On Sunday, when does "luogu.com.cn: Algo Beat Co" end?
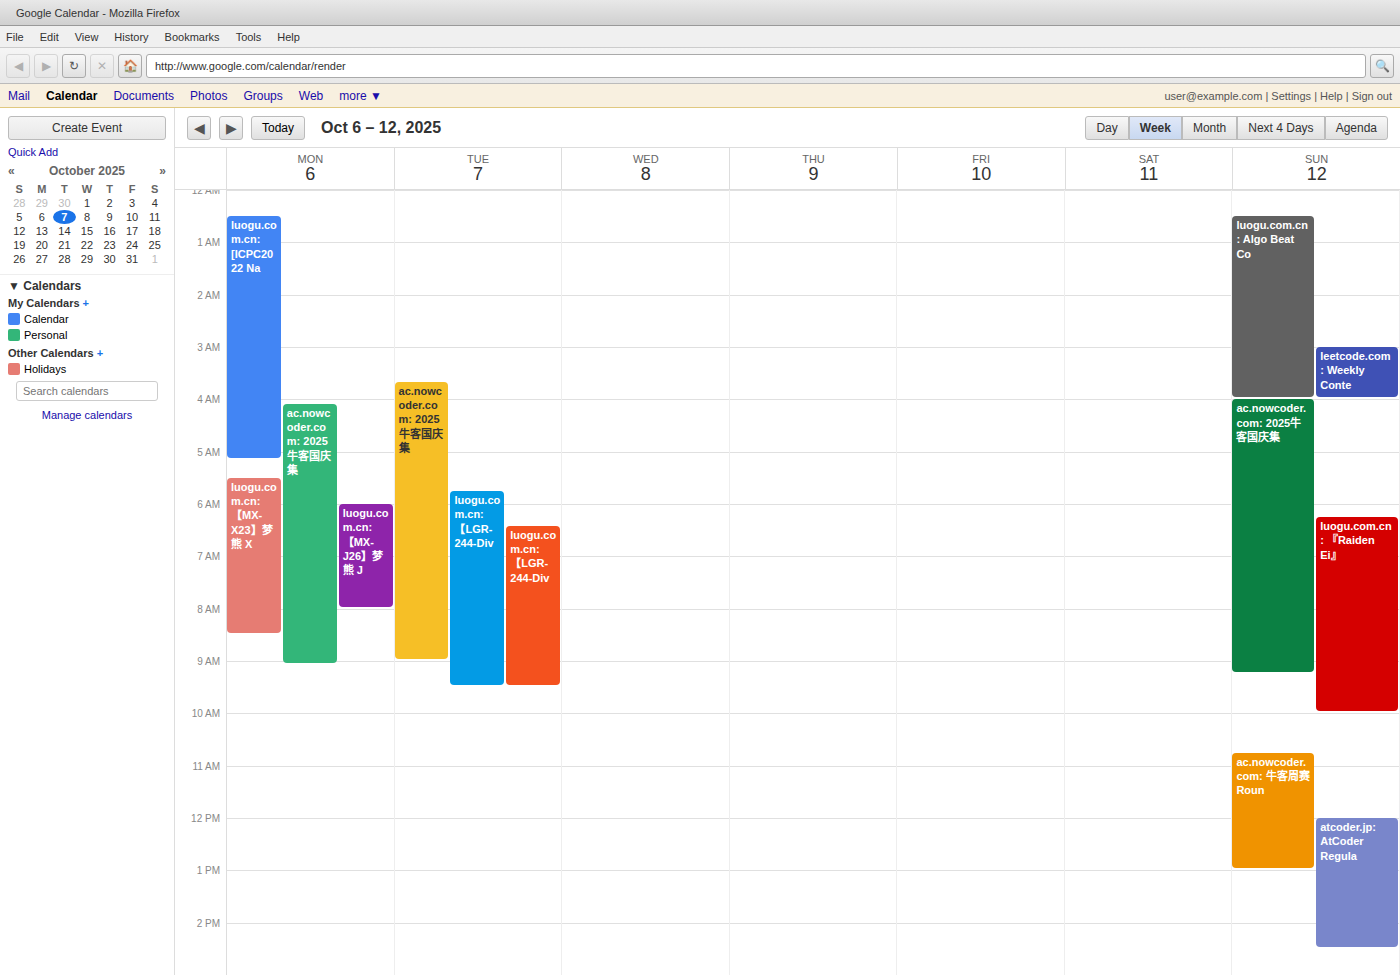
4:00 AM